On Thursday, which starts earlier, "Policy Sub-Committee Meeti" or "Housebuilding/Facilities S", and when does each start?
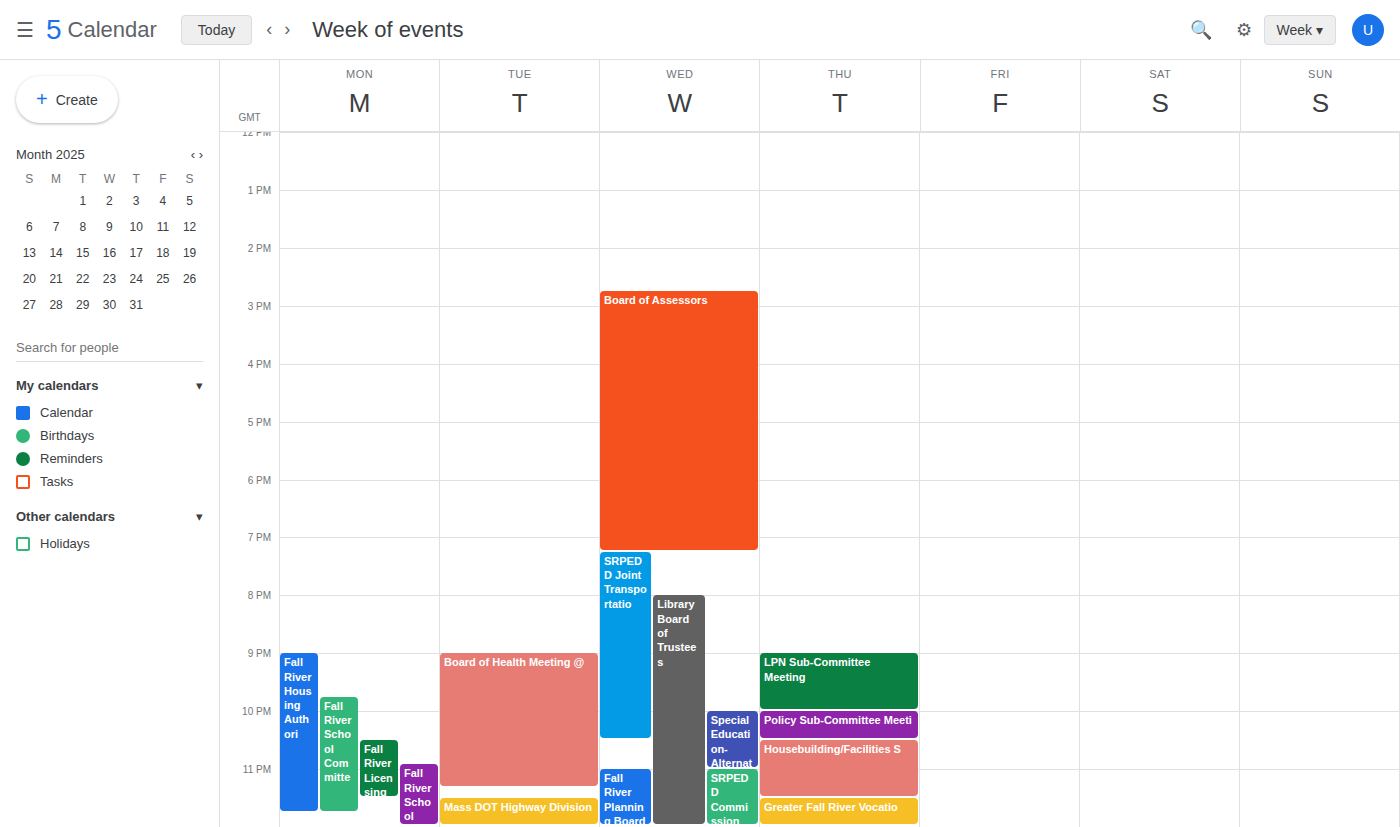
"Policy Sub-Committee Meeti" 10:00 PM; "Housebuilding/Facilities S" 10:30 PM.